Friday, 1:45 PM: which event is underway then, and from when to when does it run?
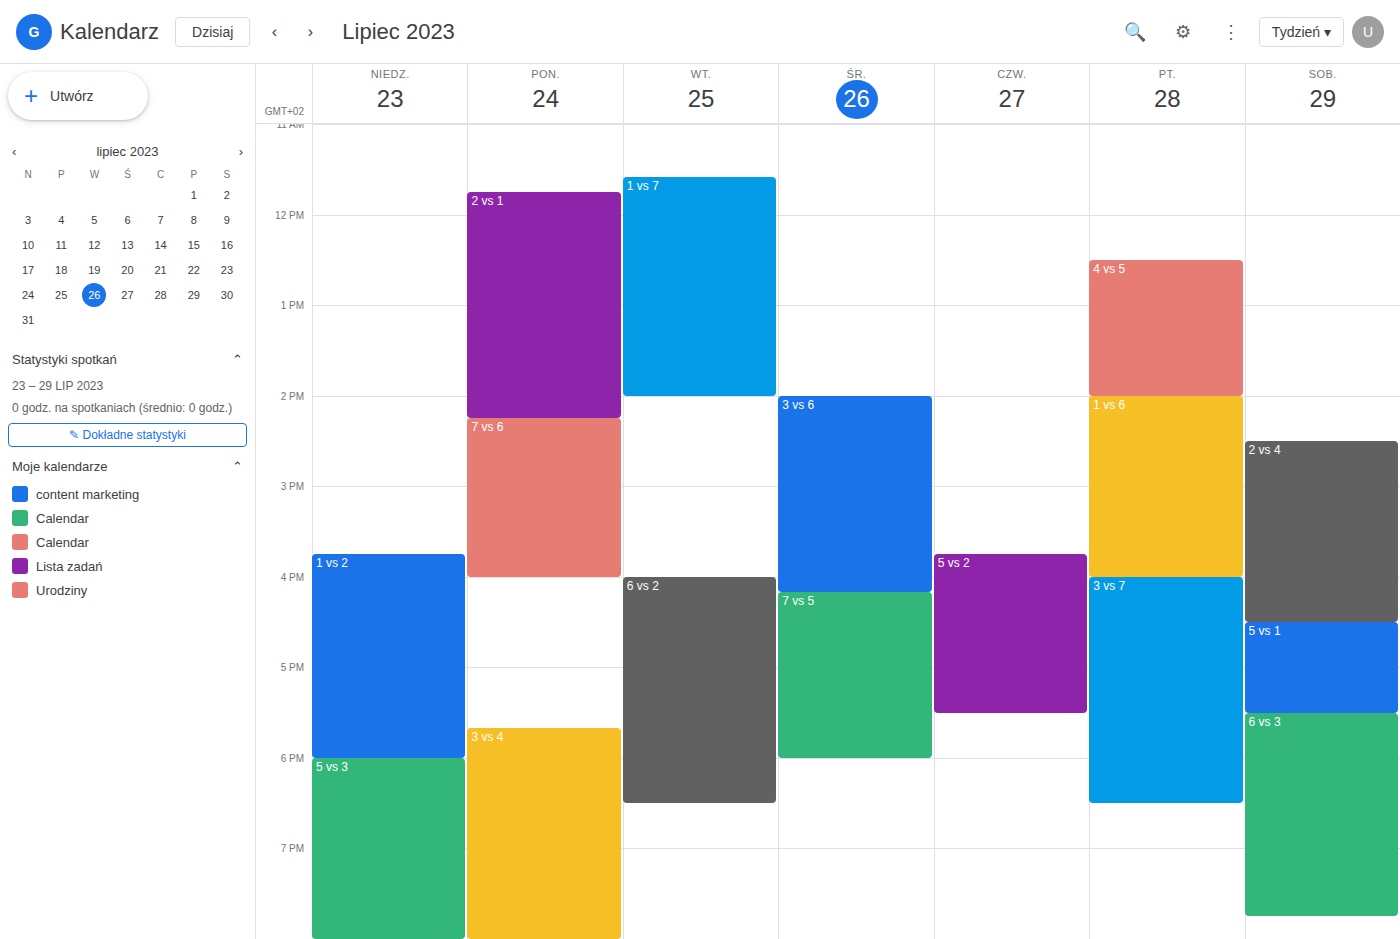
"4 vs 5", 12:30 PM to 2:00 PM